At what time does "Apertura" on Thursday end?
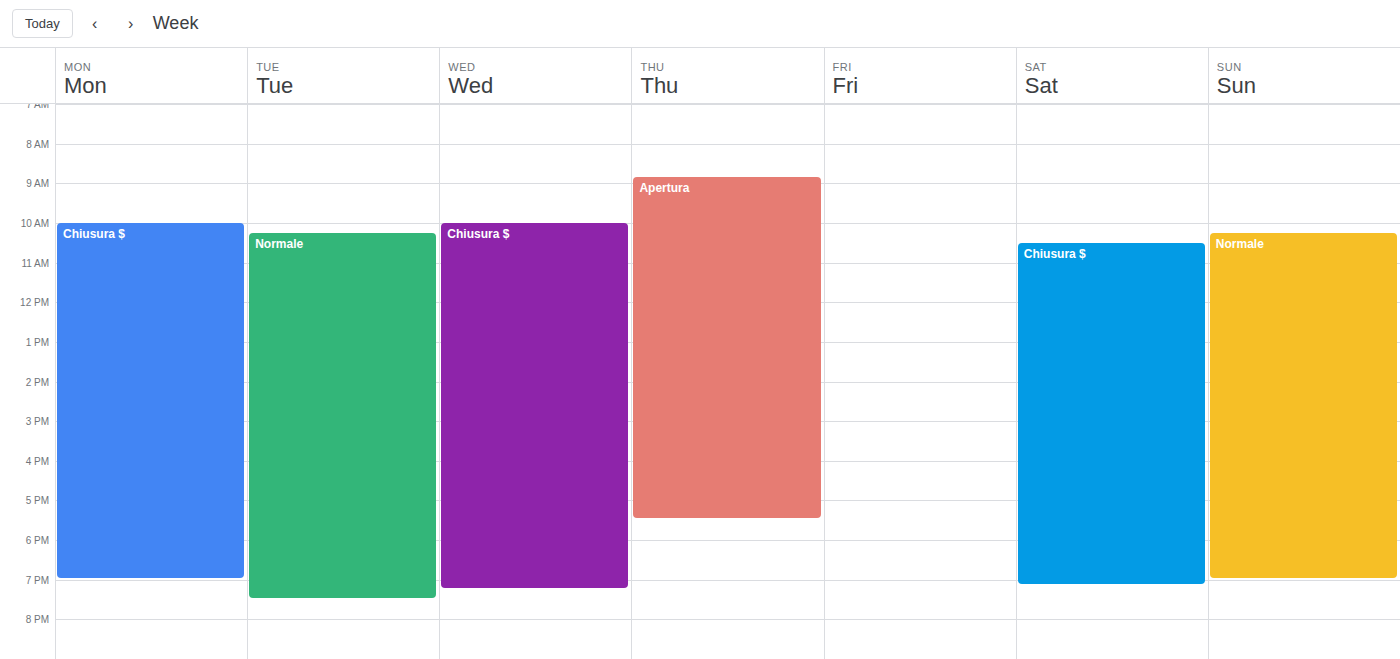
17:30